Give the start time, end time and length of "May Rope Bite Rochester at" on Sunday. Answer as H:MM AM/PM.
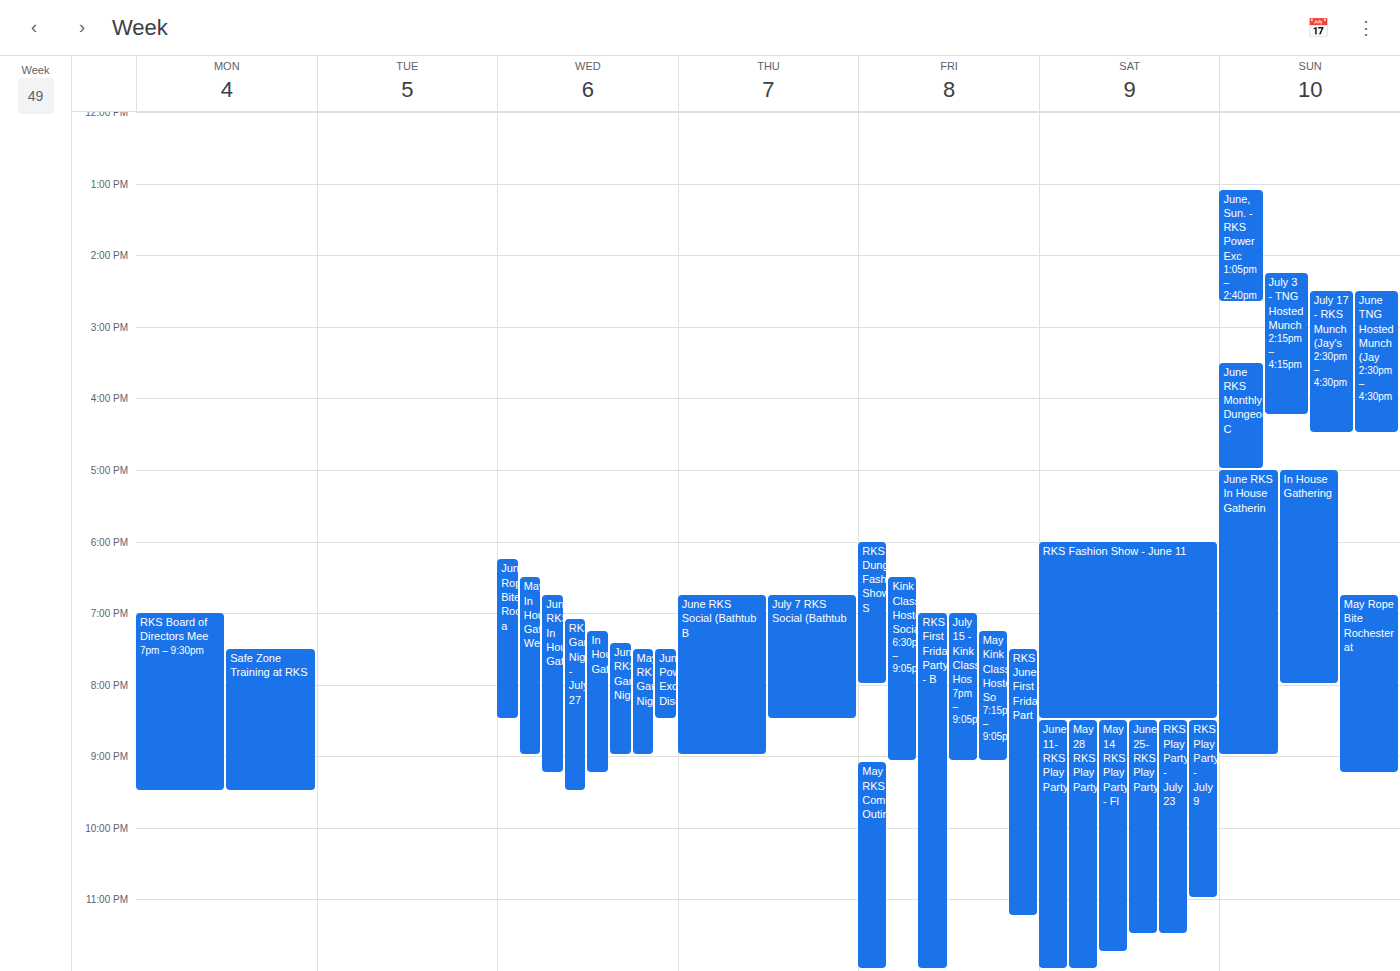
6:45 PM to 9:15 PM, 2 hours 30 minutes